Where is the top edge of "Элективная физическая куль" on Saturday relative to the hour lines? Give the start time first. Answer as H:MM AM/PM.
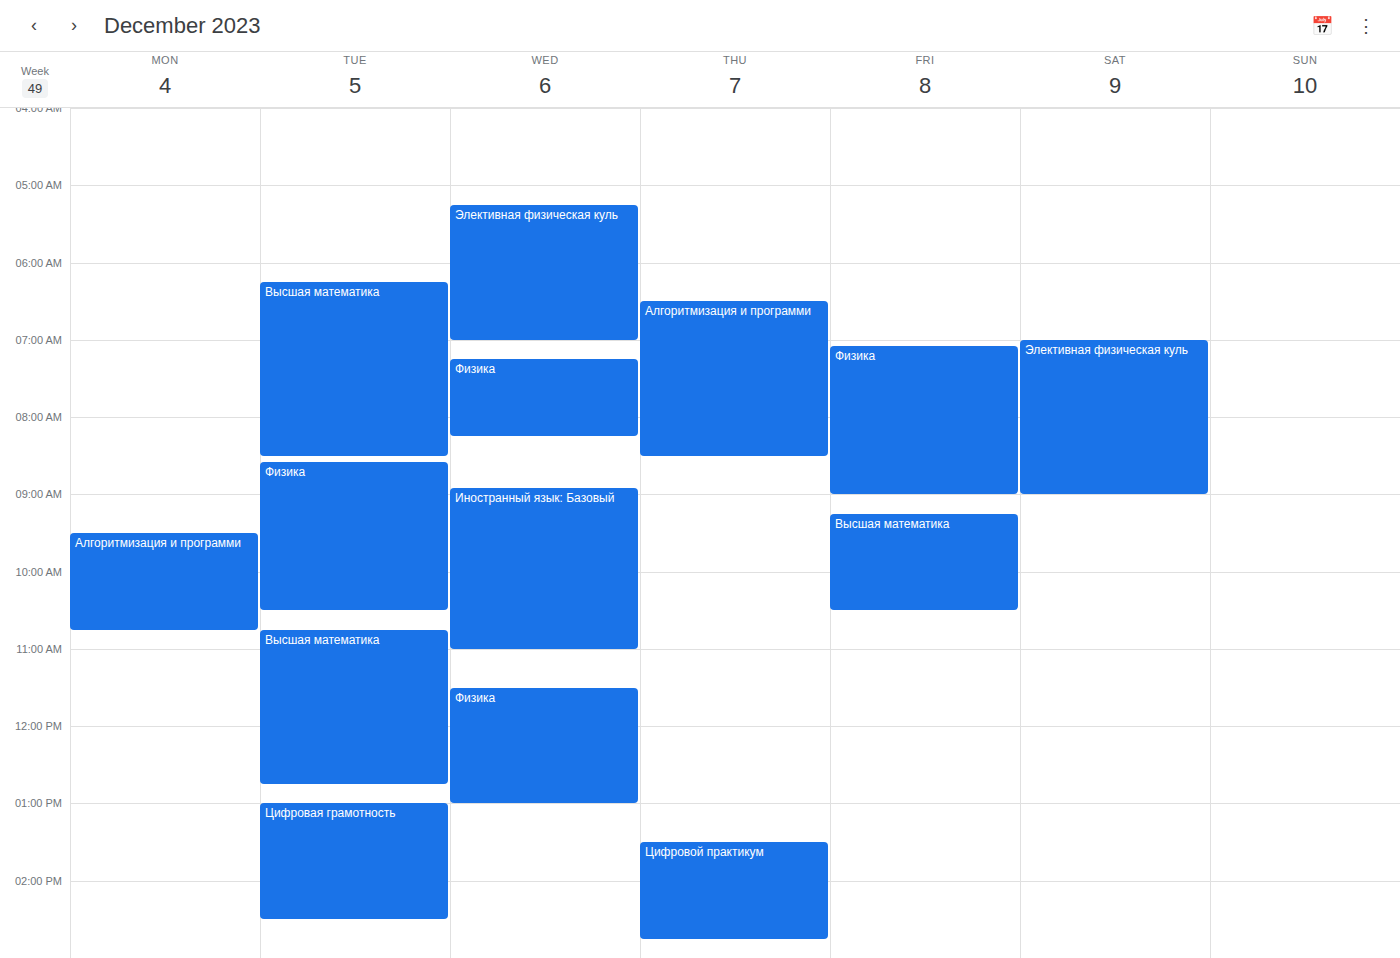
7:00 AM -- exactly on the 7 AM line.